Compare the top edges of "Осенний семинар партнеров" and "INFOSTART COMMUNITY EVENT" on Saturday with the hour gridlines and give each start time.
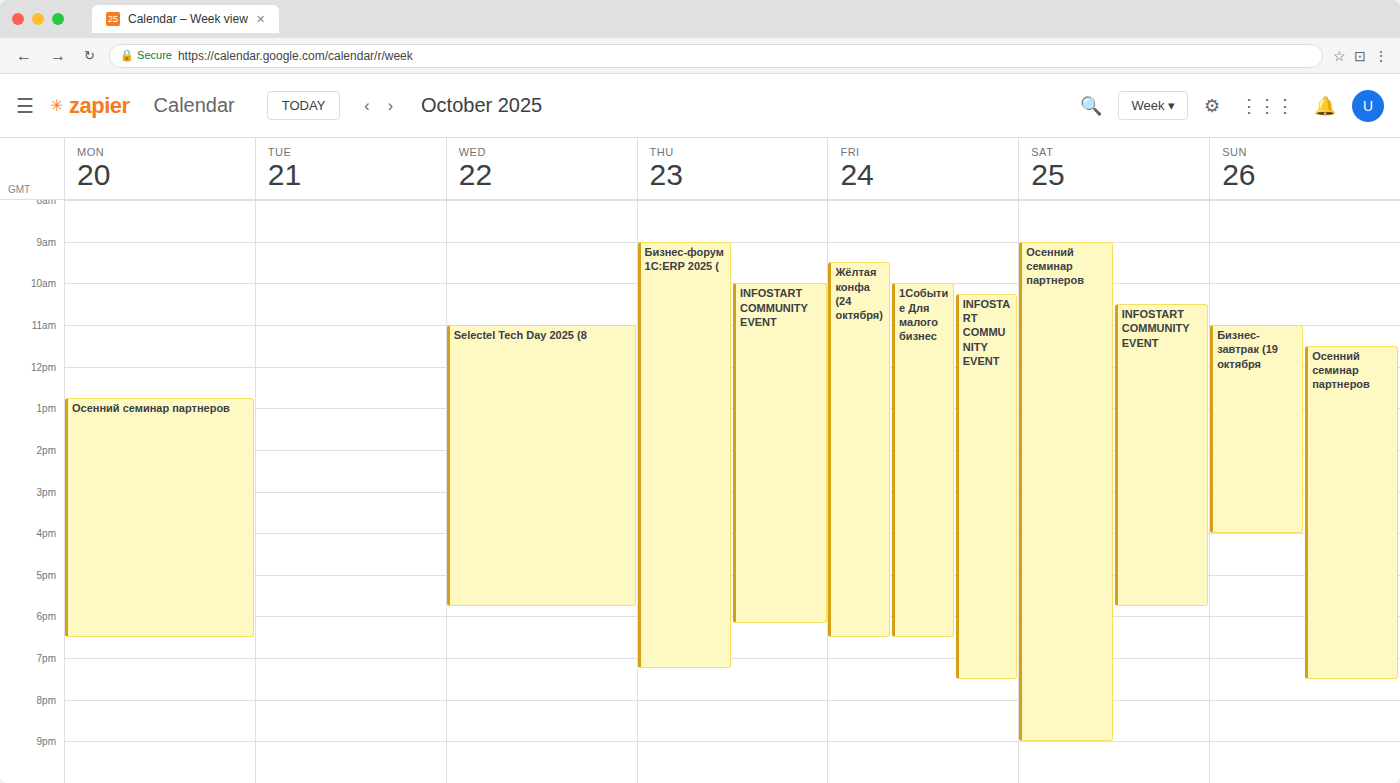
"Осенний семинар партнеров": 9:00 AM, exactly on the 9 AM line. "INFOSTART COMMUNITY EVENT": 10:30 AM, halfway between the 10 AM and 11 AM lines.